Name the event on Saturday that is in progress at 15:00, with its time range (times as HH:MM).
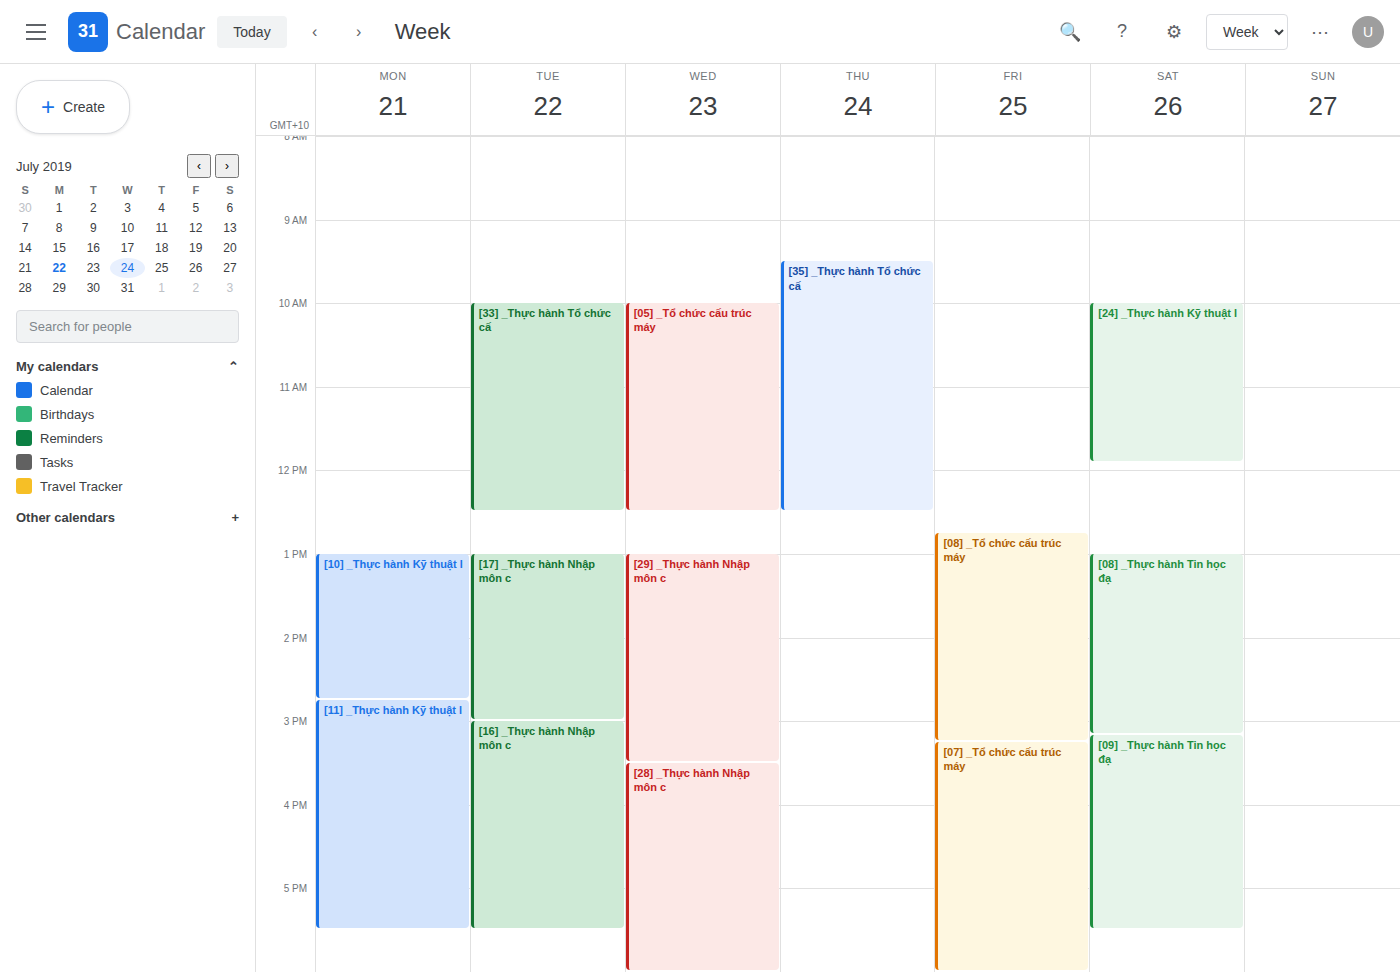
"[08] _Thực hành Tin học đạ", 13:00 to 15:10